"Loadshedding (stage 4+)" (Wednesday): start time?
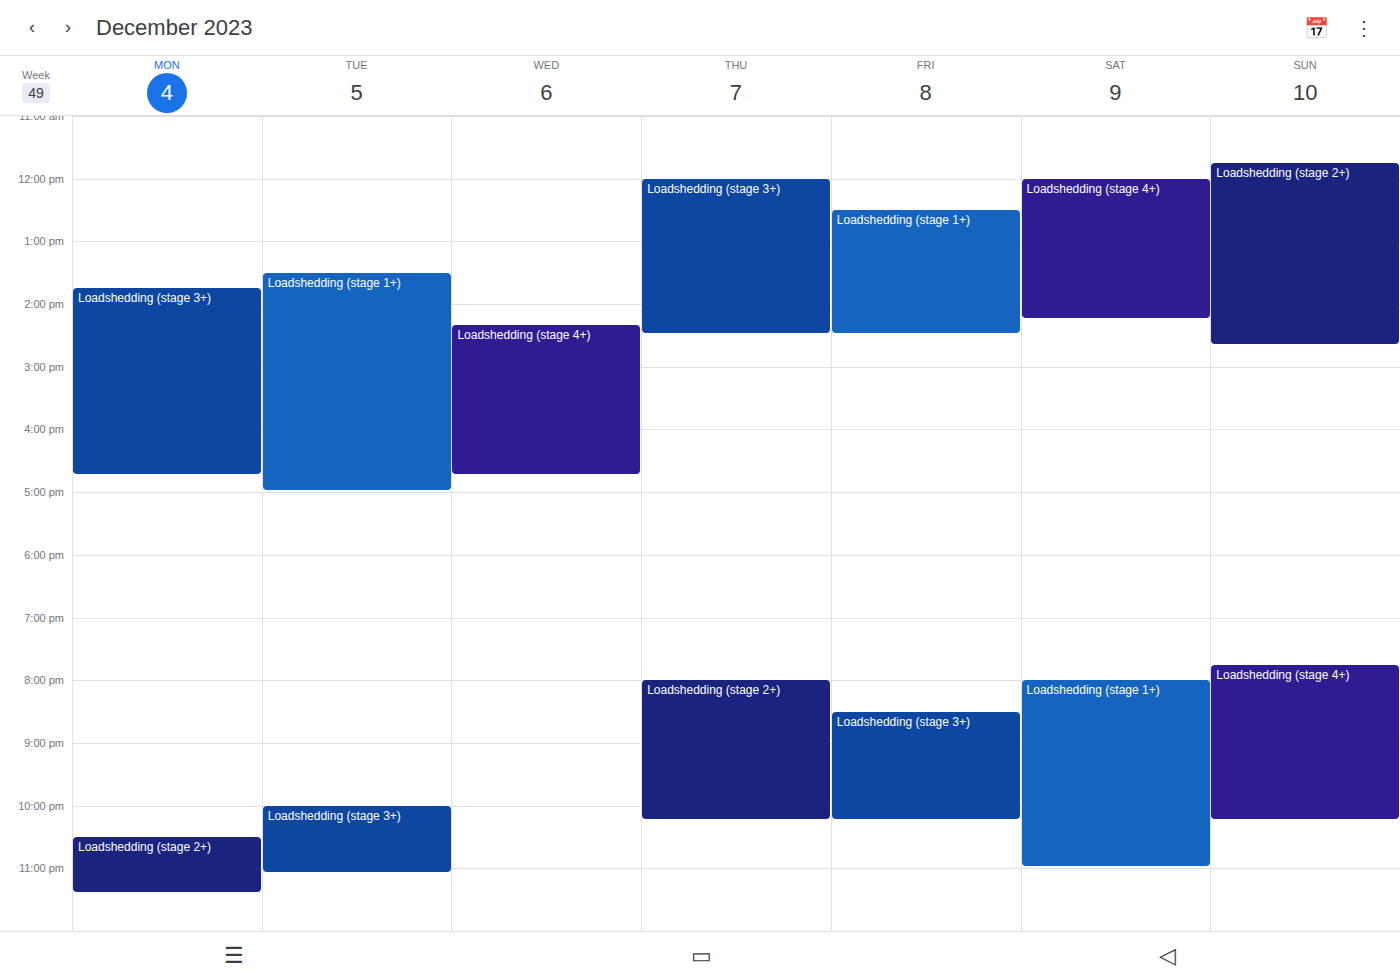
2:20 PM